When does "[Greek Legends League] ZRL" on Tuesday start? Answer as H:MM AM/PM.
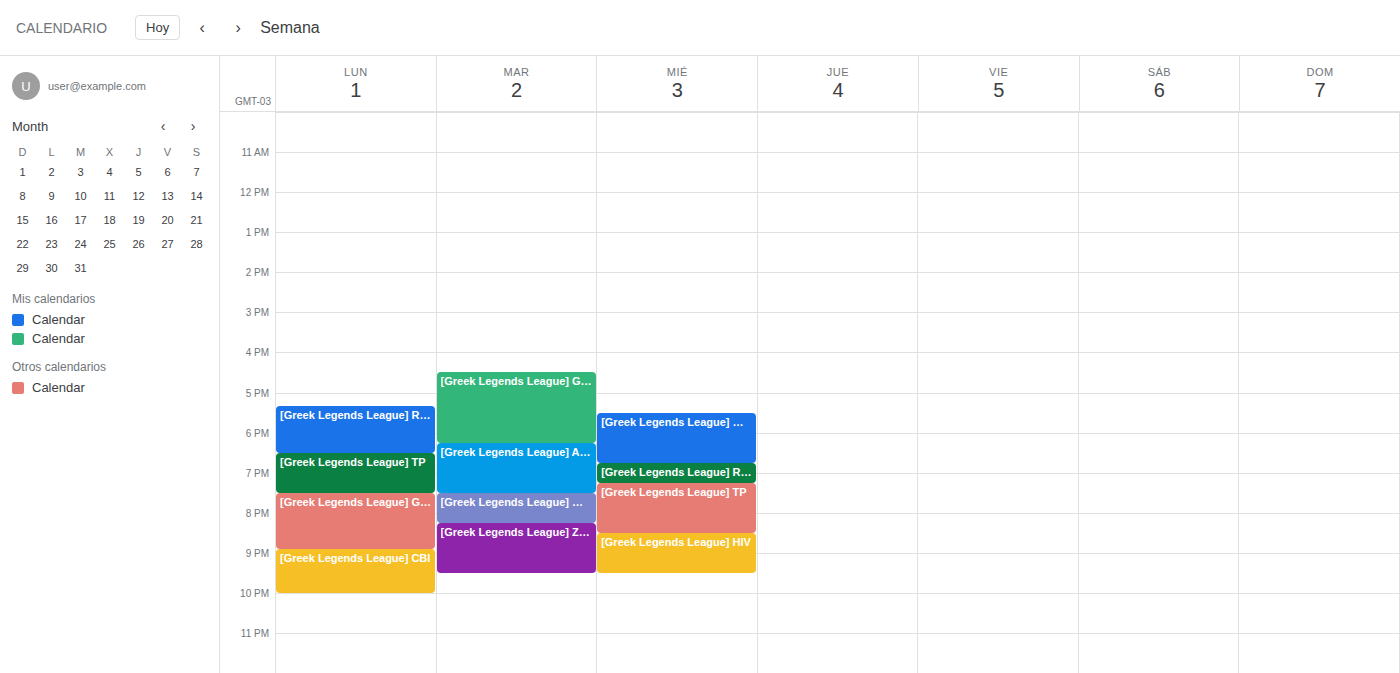
8:15 PM